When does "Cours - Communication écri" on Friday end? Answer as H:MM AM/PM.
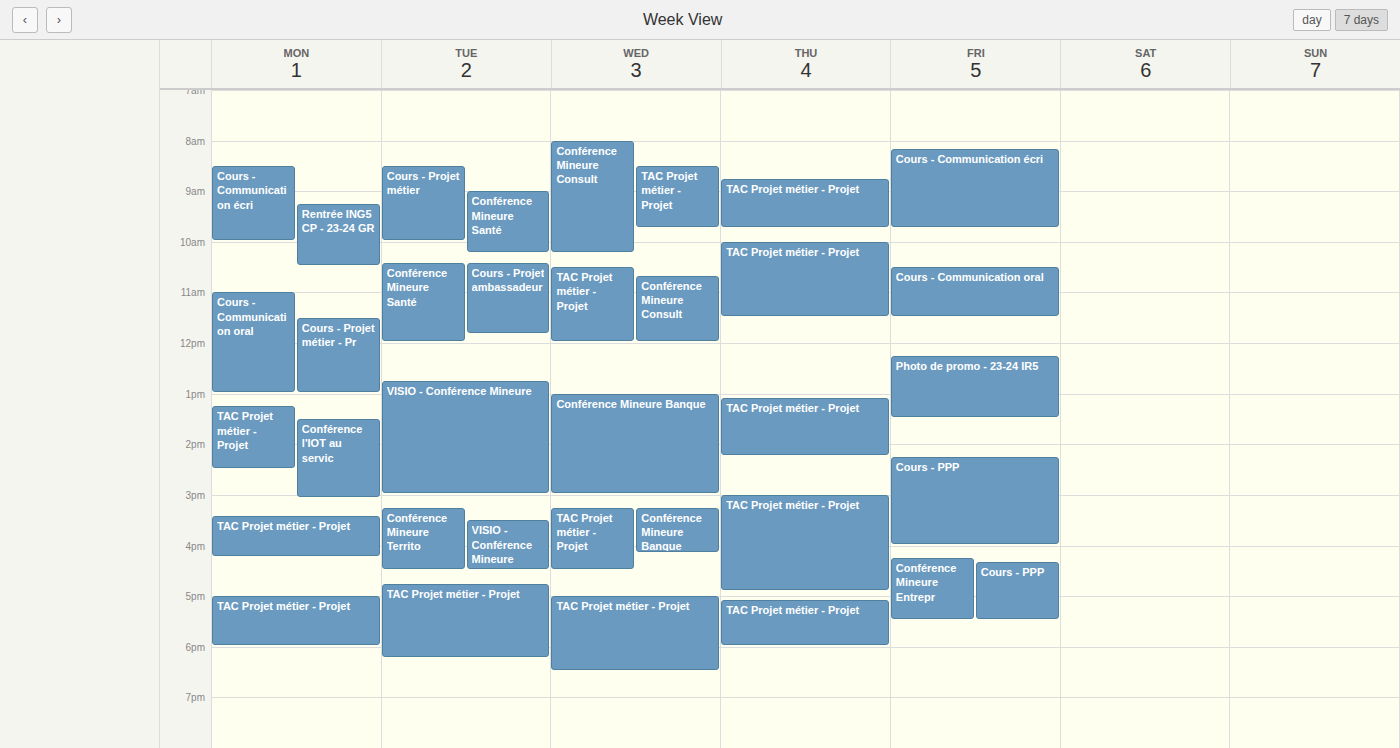
9:45 AM